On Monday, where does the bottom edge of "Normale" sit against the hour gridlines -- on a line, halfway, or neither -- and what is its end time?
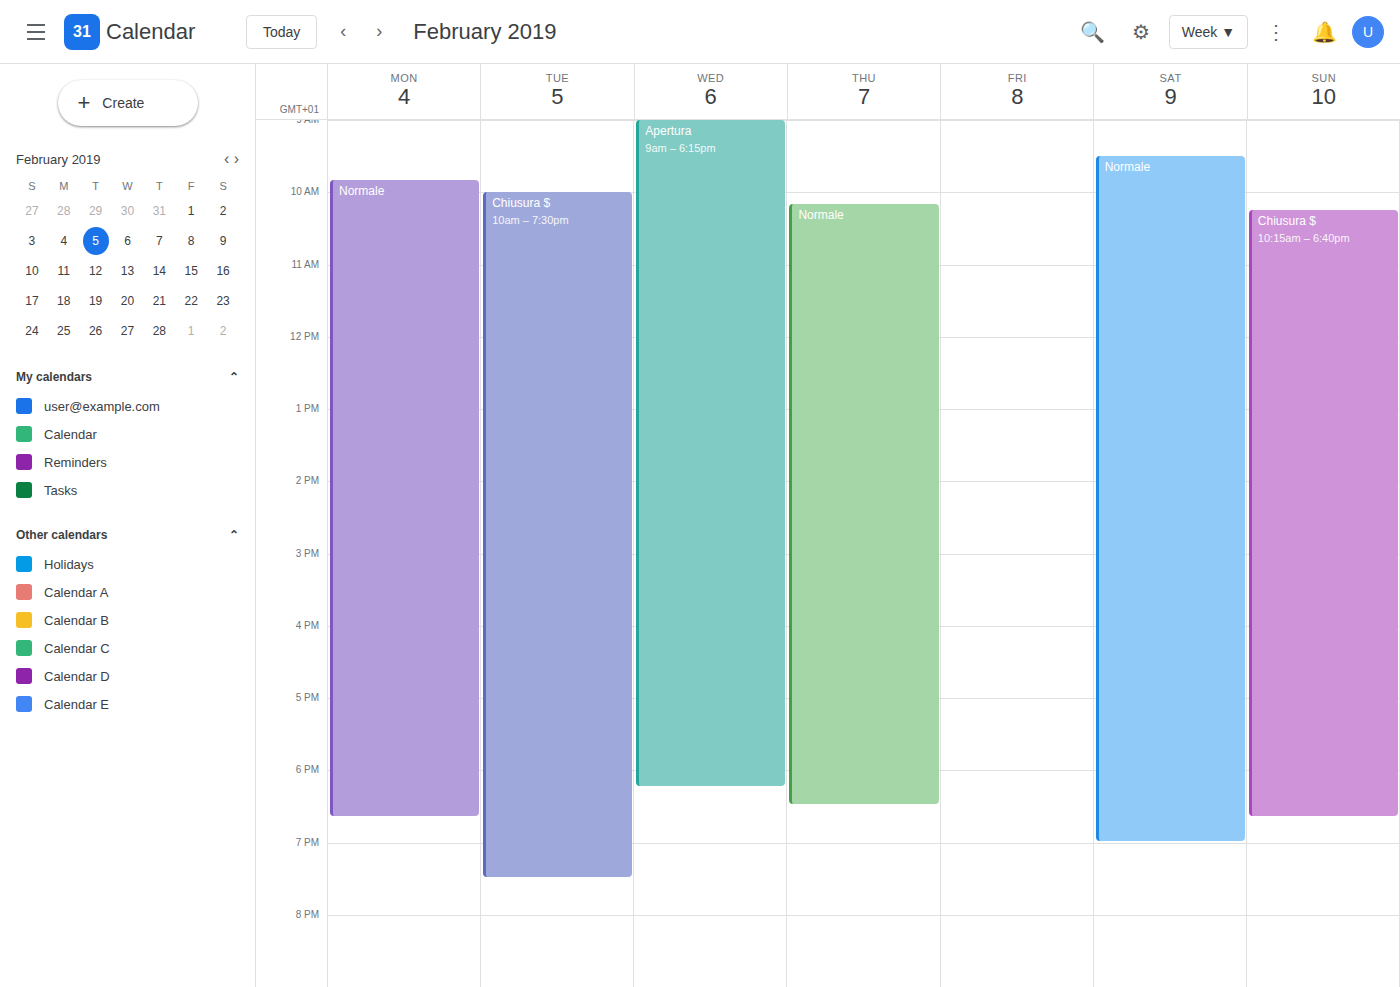
6:40 PM -- neither: 40 minutes below the 6 PM line and 20 minutes above the 7 PM line.